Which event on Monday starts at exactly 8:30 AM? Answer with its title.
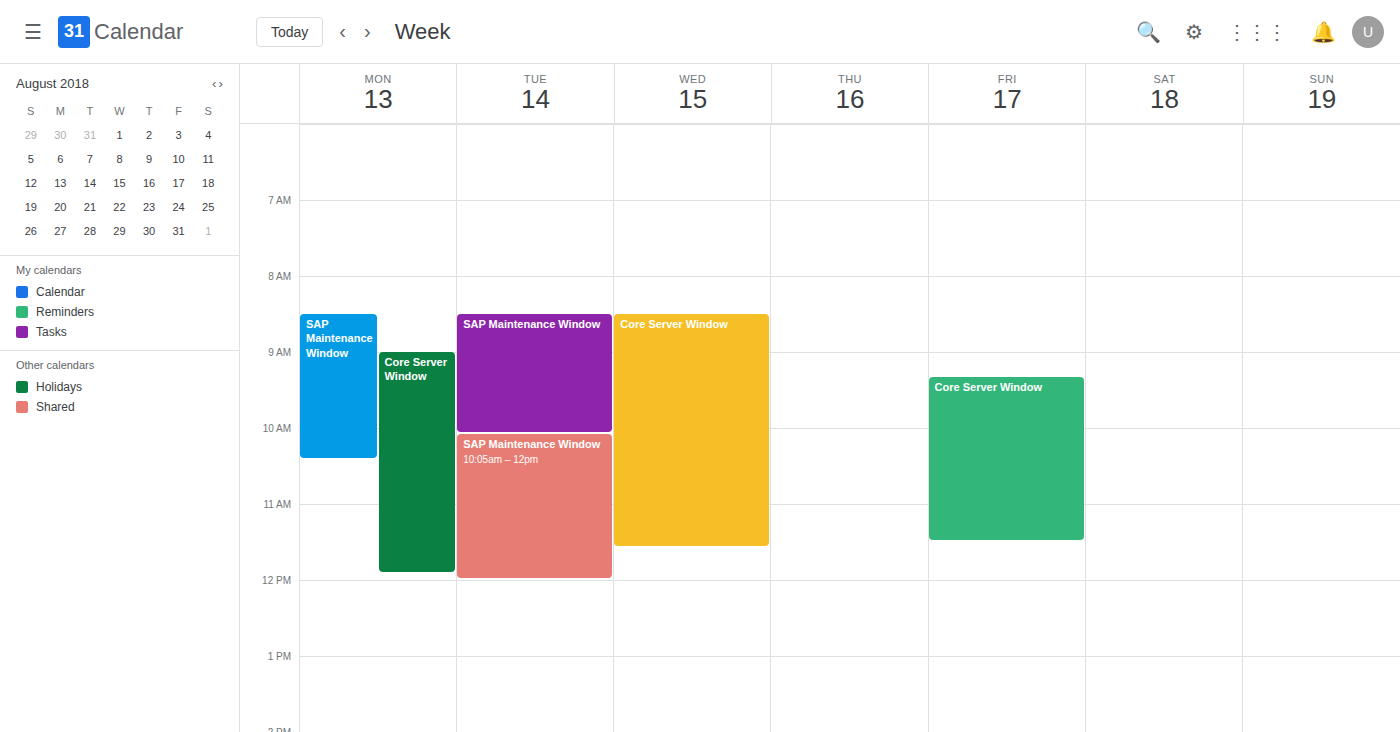
"SAP Maintenance Window"